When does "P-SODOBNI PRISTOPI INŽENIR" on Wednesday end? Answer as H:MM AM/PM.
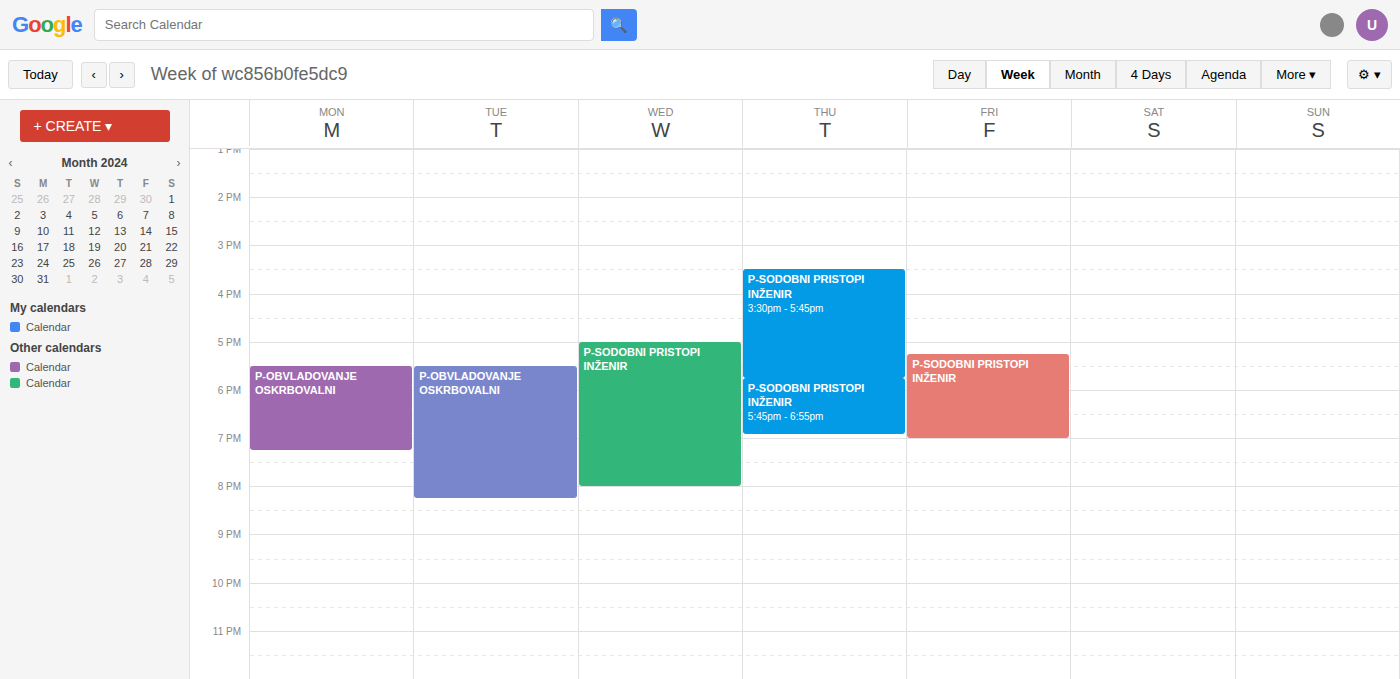
8:00 PM